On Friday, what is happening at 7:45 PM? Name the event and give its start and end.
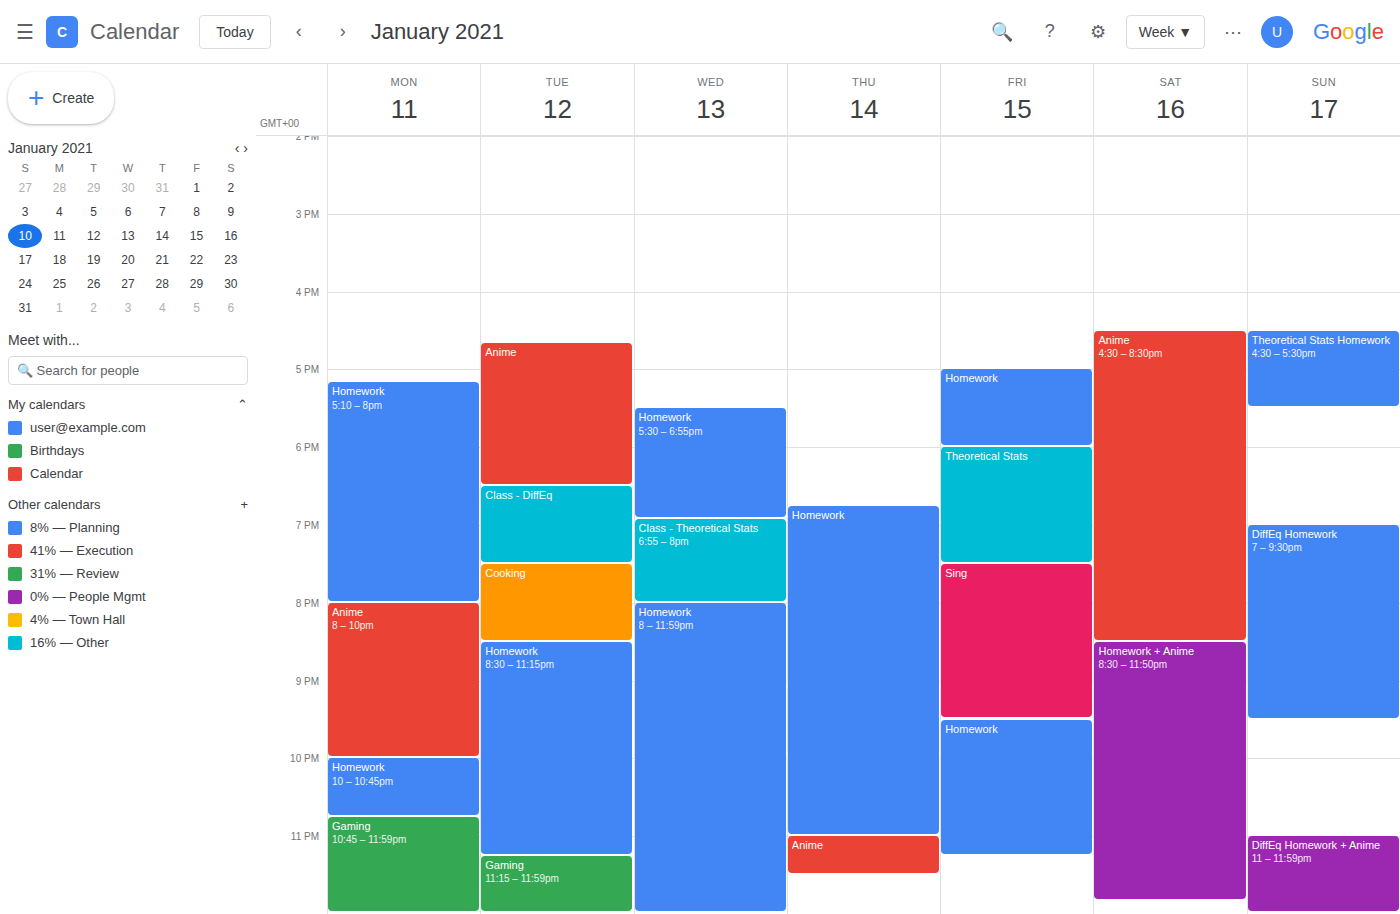
"Sing", 7:30 PM to 9:30 PM